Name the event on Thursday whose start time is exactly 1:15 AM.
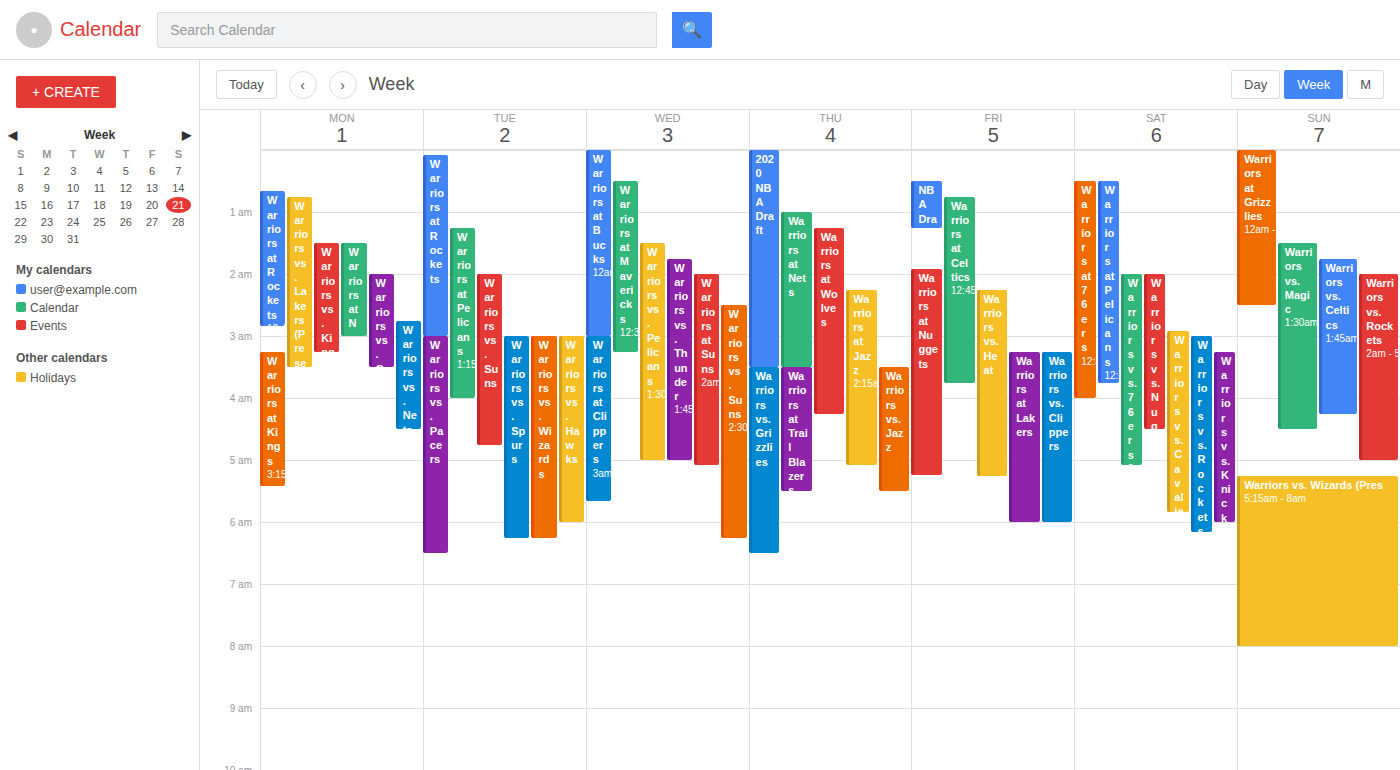
"Warriors at Wolves"